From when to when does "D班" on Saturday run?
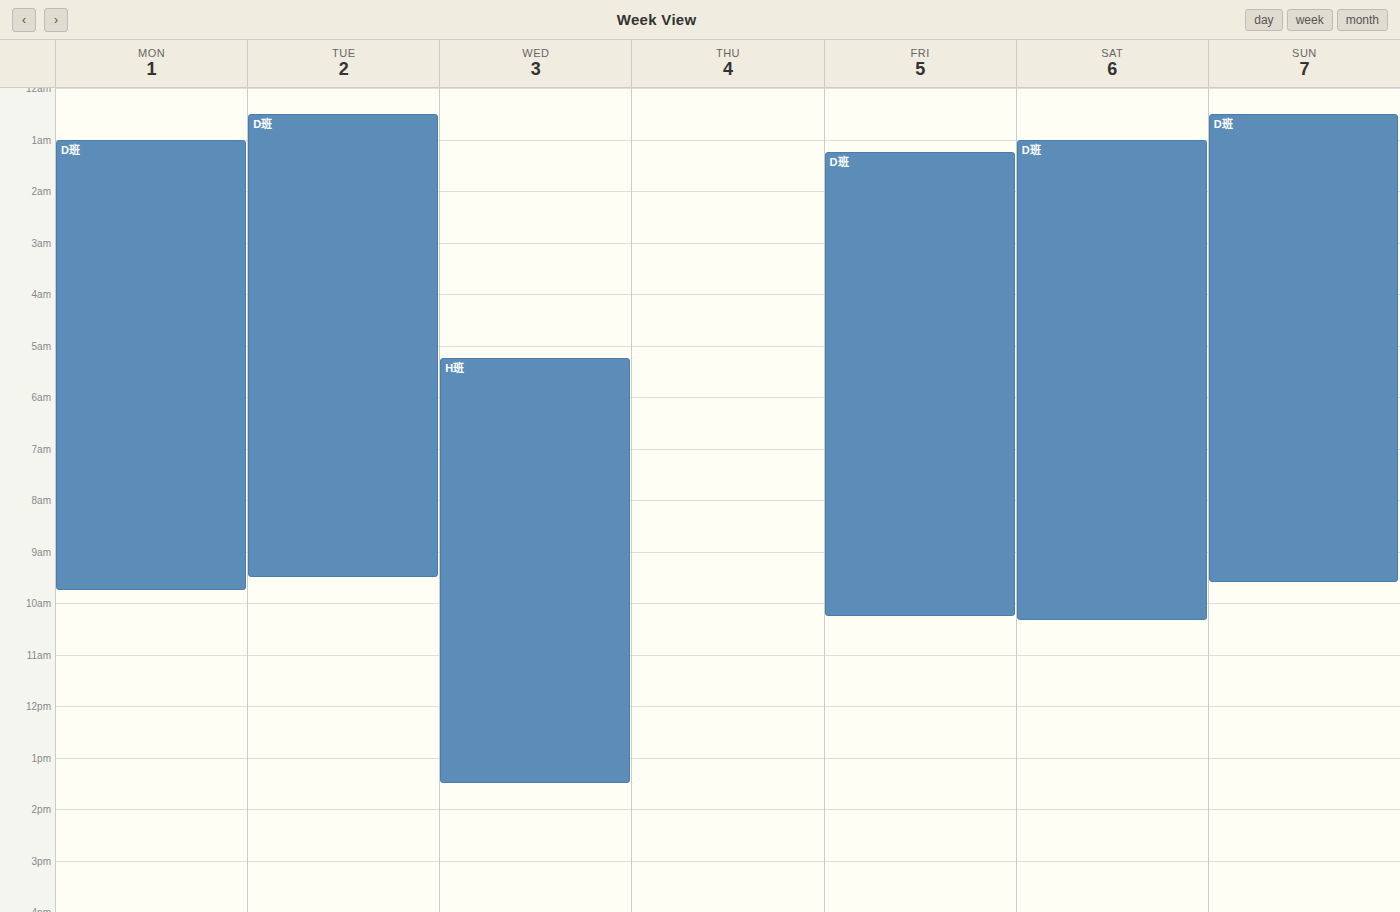
1:00 AM to 10:20 AM